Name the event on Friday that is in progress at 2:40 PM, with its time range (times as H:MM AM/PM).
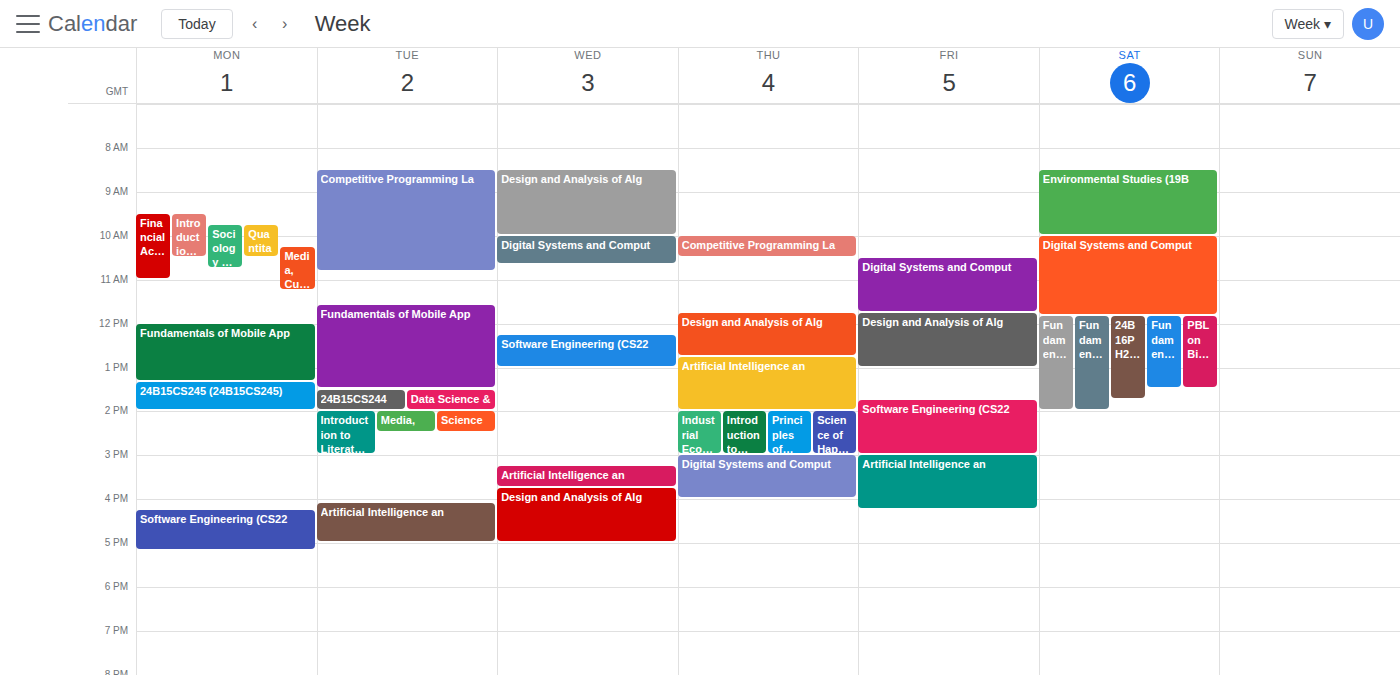
"Software Engineering (CS22", 1:45 PM to 3:00 PM